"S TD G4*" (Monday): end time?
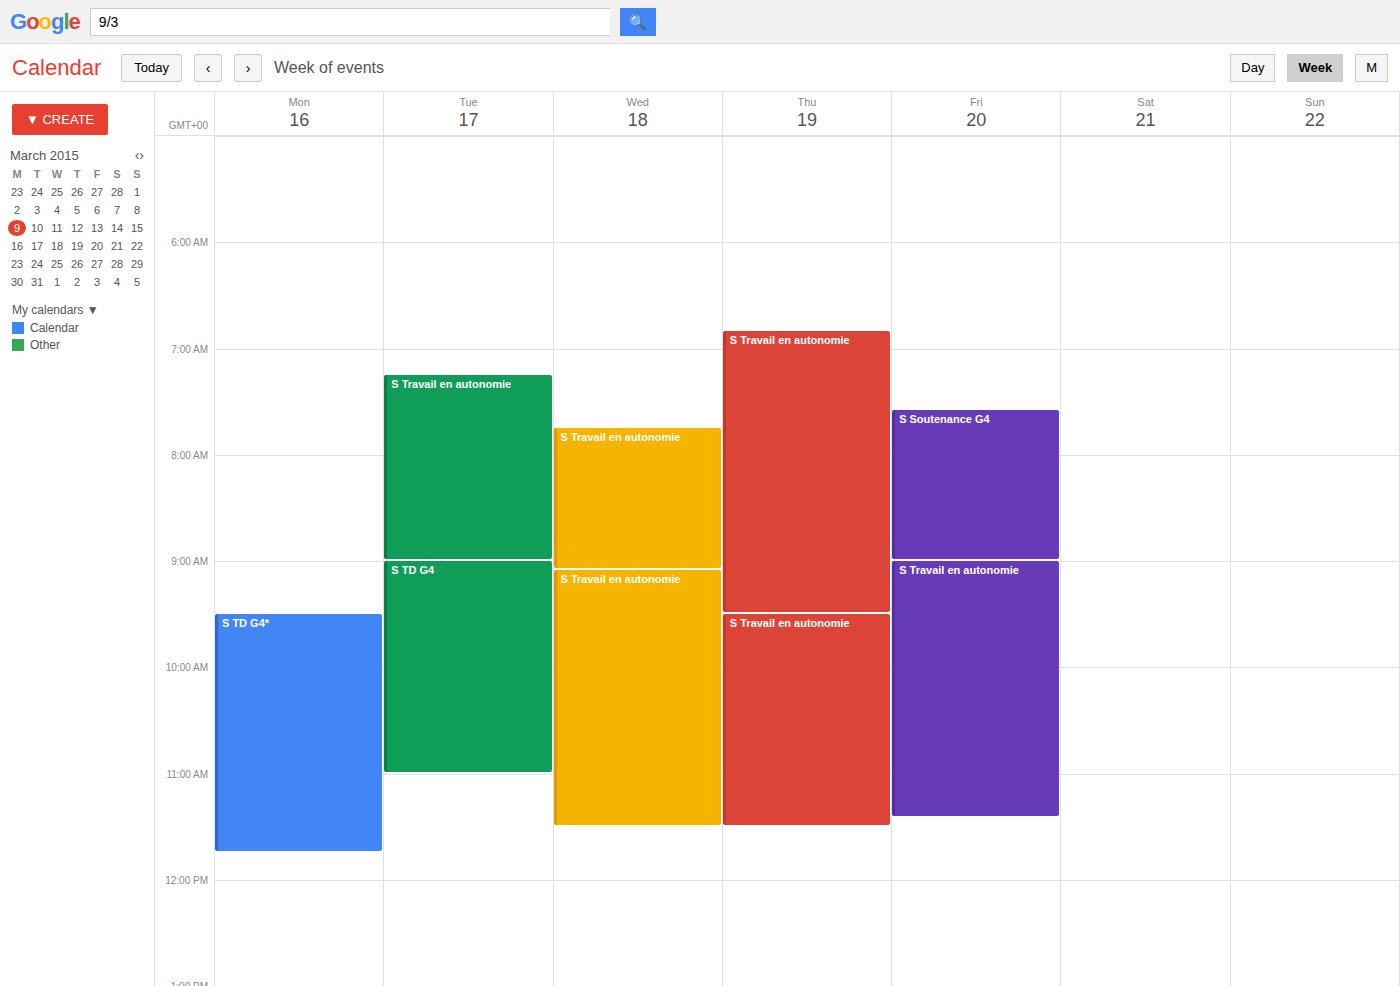
11:45 AM